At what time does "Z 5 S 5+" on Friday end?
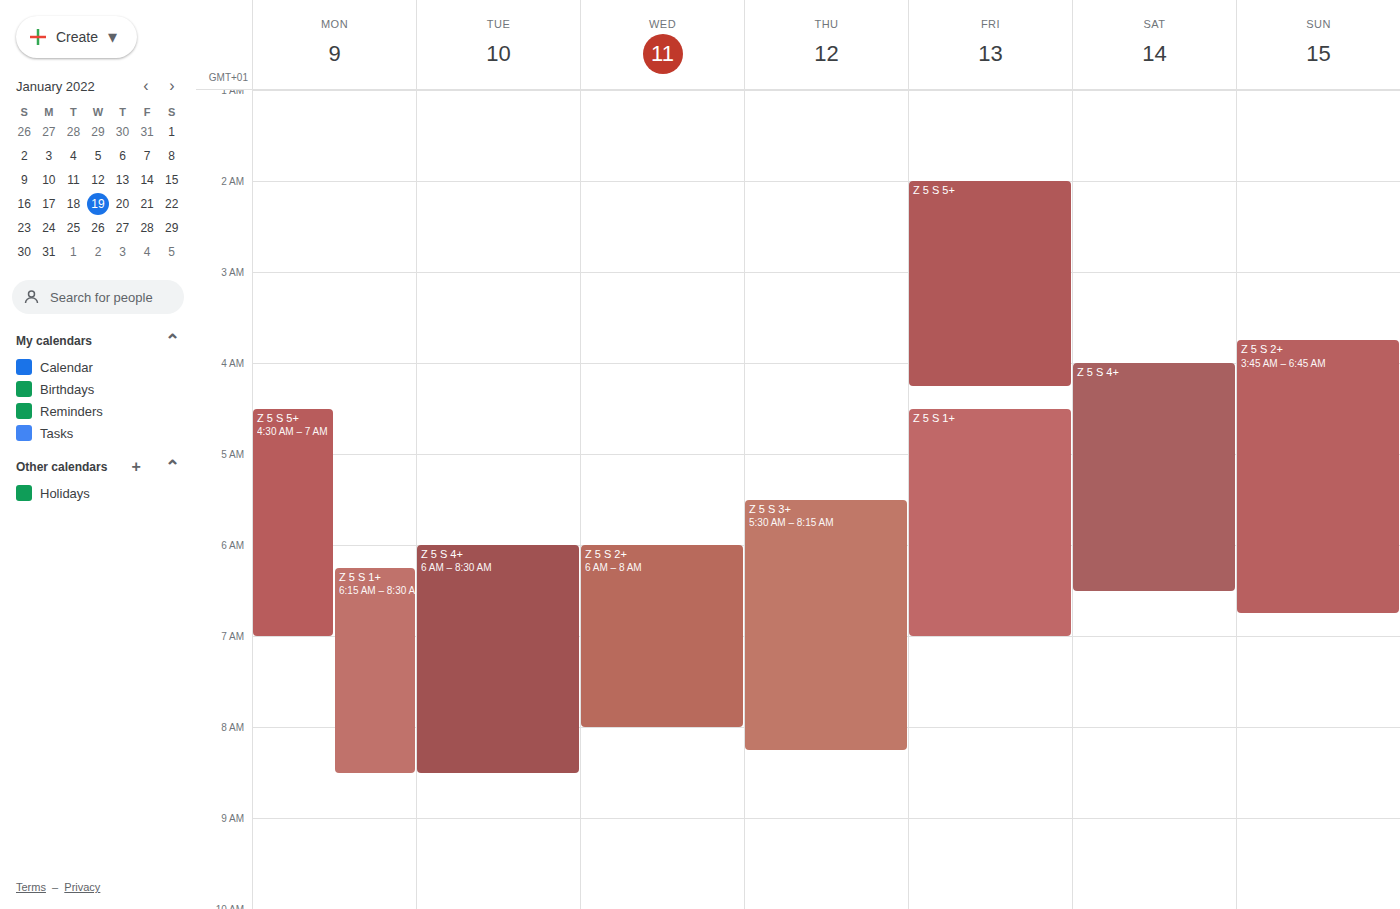
4:15 AM